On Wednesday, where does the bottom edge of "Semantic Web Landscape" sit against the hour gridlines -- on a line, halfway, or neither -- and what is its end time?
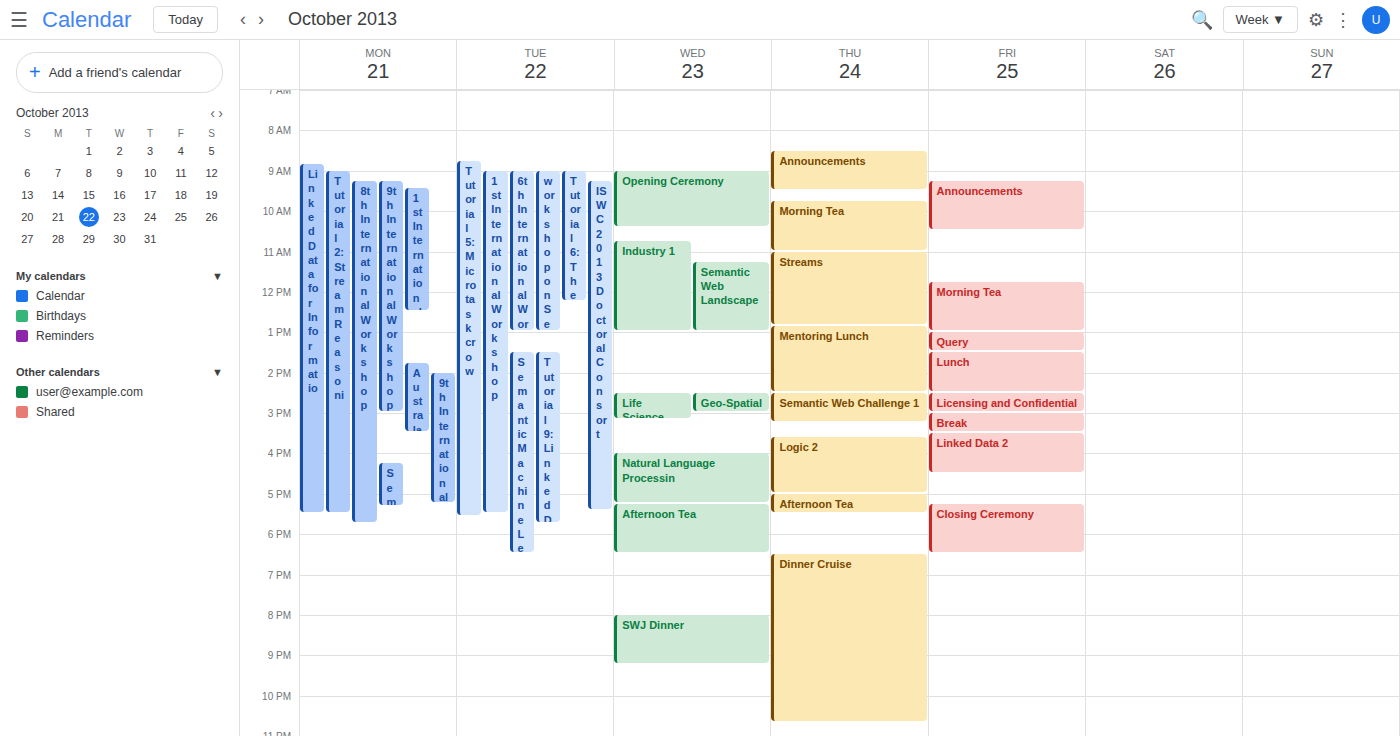
1:00 PM -- exactly on the 1 PM line.